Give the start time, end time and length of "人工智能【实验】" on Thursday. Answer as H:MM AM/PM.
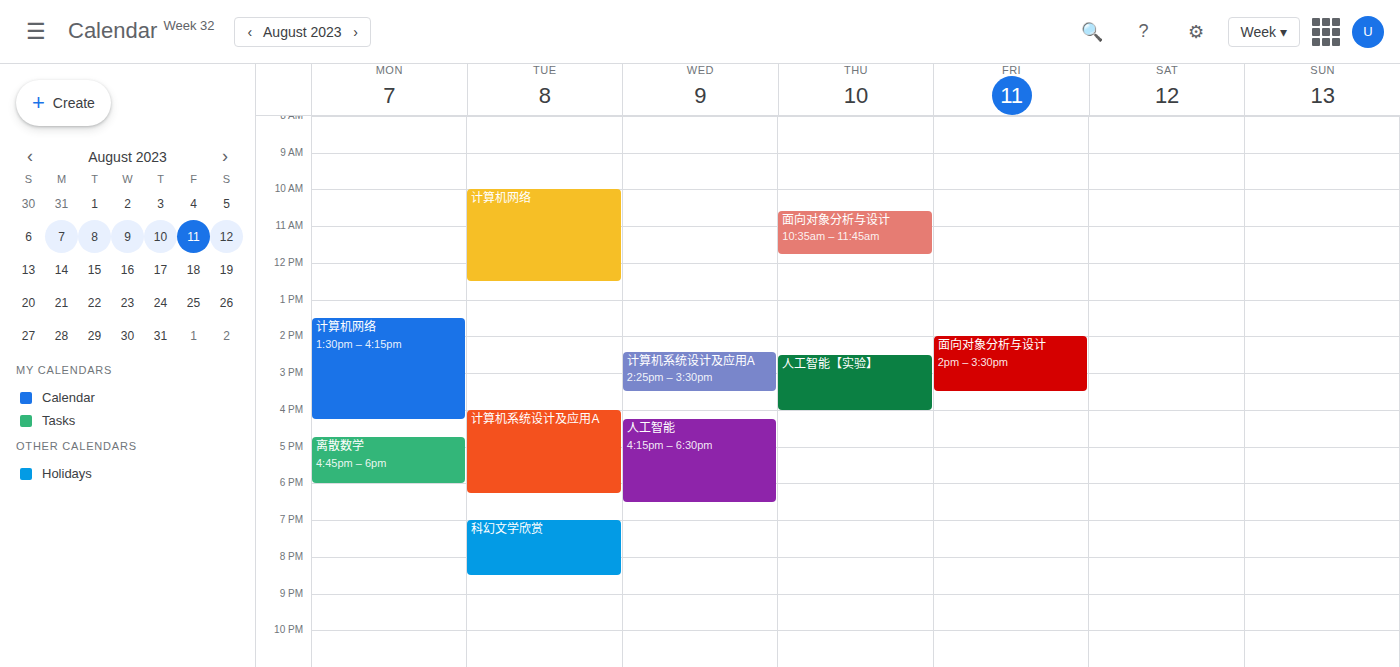
2:30 PM to 4:00 PM, 1 hour 30 minutes